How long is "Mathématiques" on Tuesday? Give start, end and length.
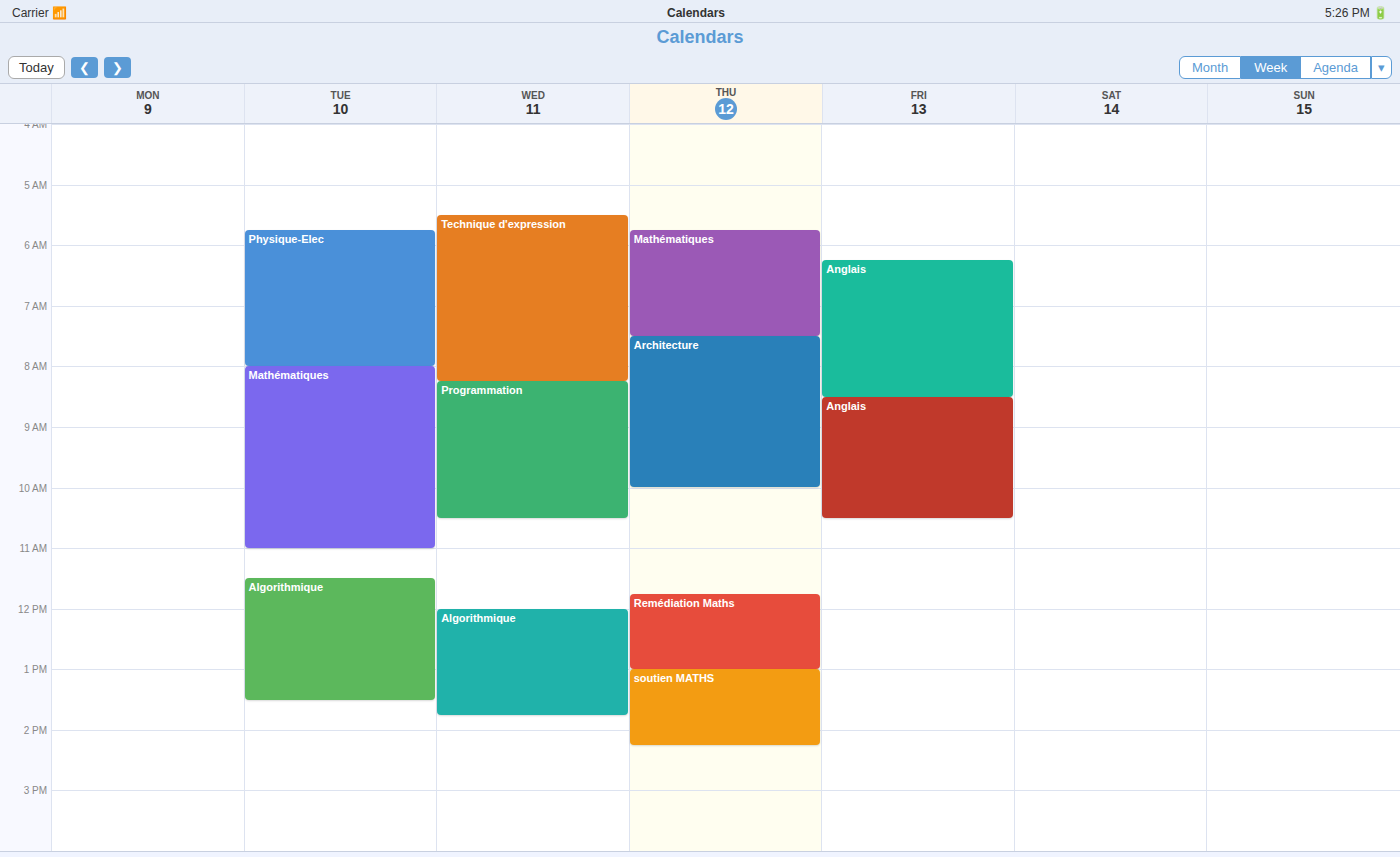
8:00 AM to 11:00 AM, 3 hours